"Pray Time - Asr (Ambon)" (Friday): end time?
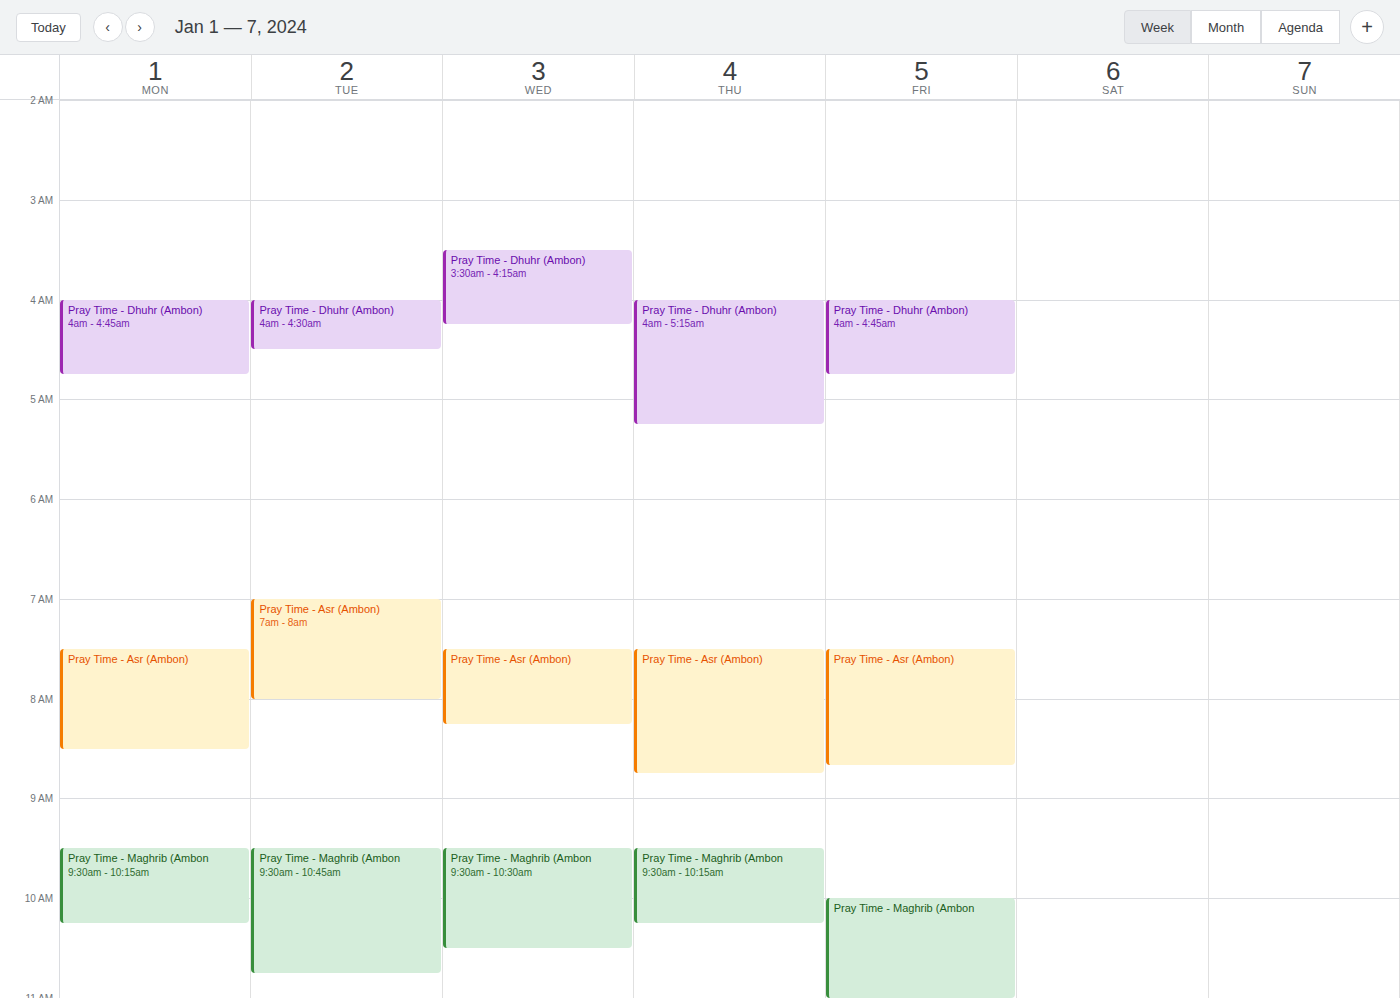
8:40 AM